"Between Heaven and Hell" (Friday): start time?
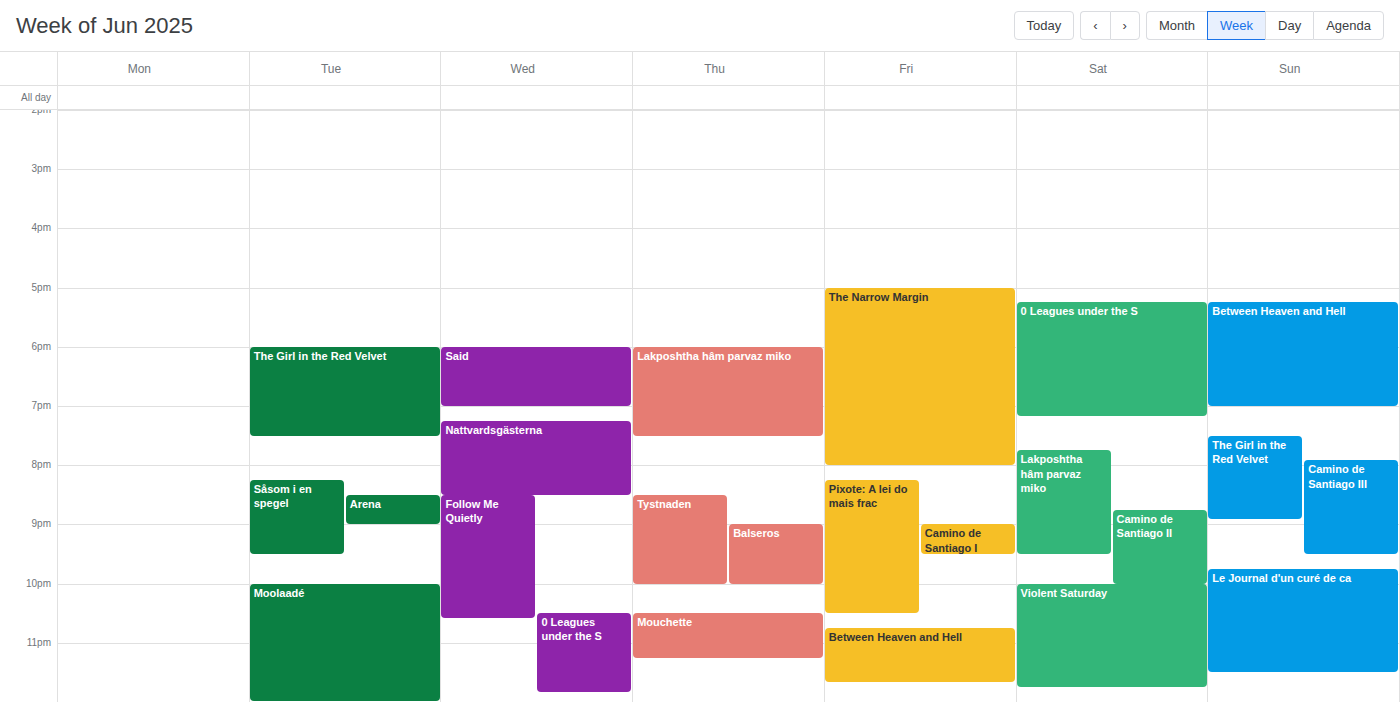
10:45 PM